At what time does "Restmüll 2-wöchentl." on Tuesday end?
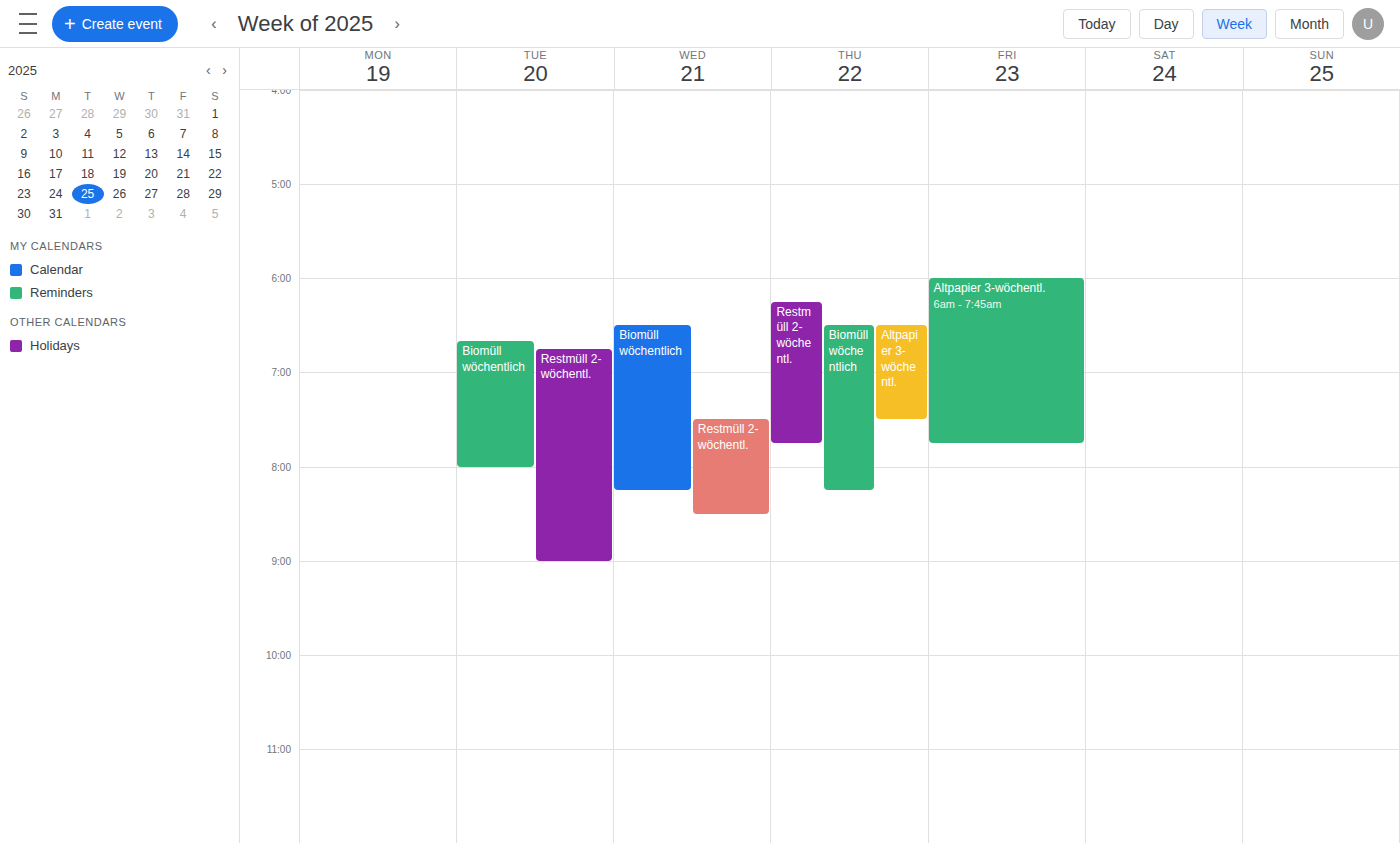
9:00 AM